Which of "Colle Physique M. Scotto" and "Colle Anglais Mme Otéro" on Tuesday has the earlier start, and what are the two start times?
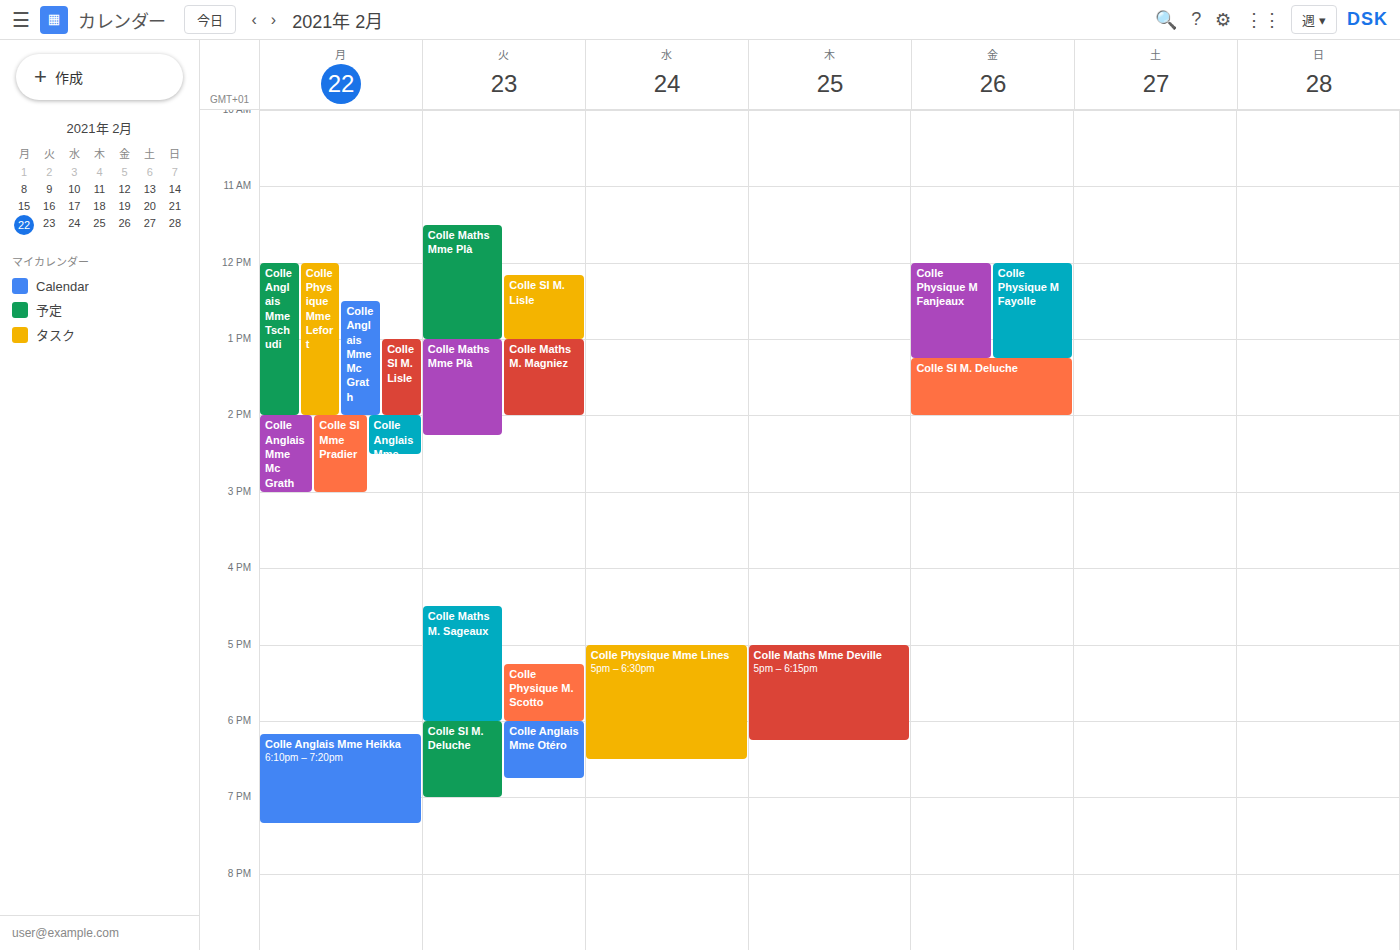
"Colle Physique M. Scotto" 17:15; "Colle Anglais Mme Otéro" 18:00.